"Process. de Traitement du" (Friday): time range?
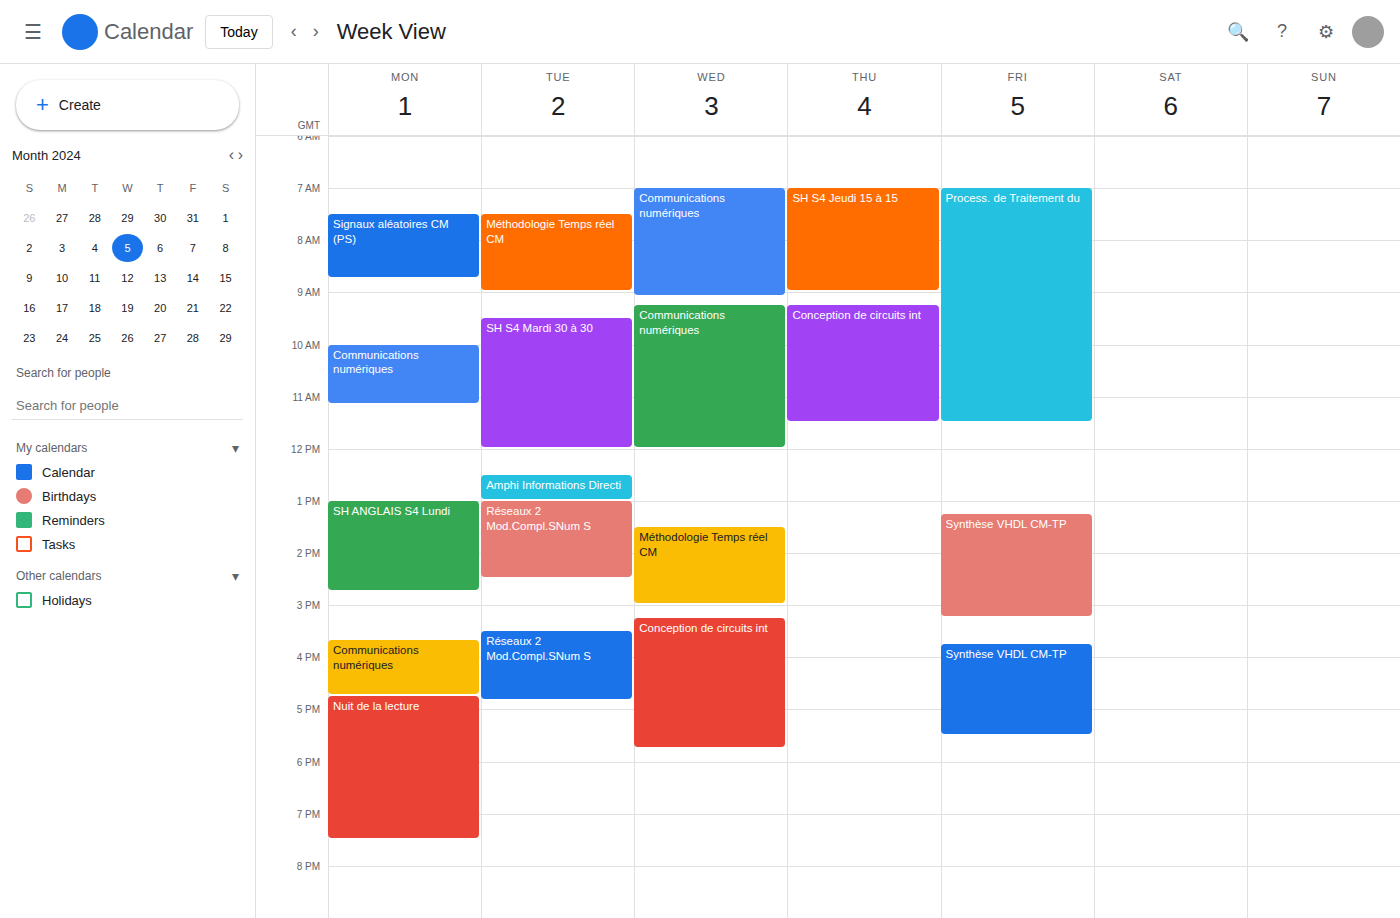
7:00 AM to 11:30 AM